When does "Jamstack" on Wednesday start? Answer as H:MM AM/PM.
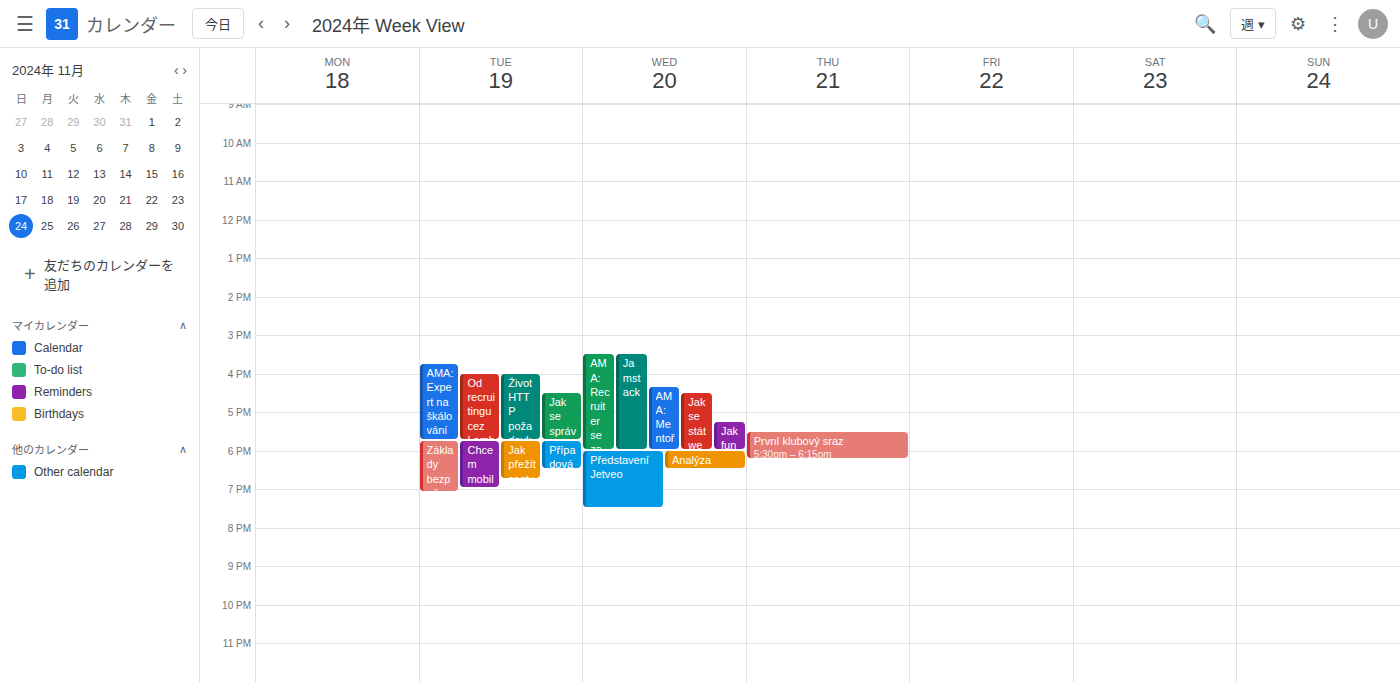
3:30 PM